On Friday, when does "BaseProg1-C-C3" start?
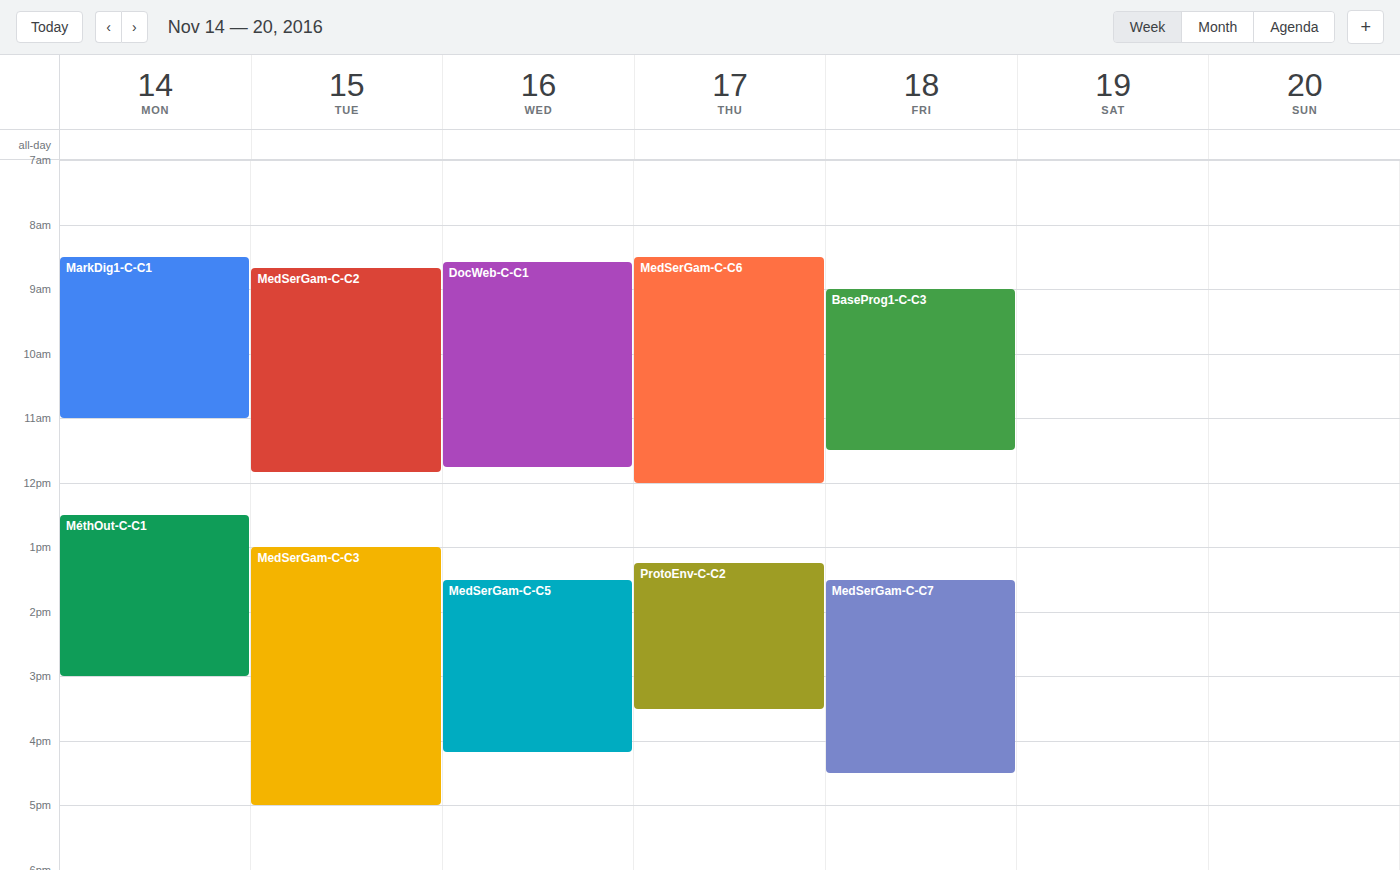
9:00 AM